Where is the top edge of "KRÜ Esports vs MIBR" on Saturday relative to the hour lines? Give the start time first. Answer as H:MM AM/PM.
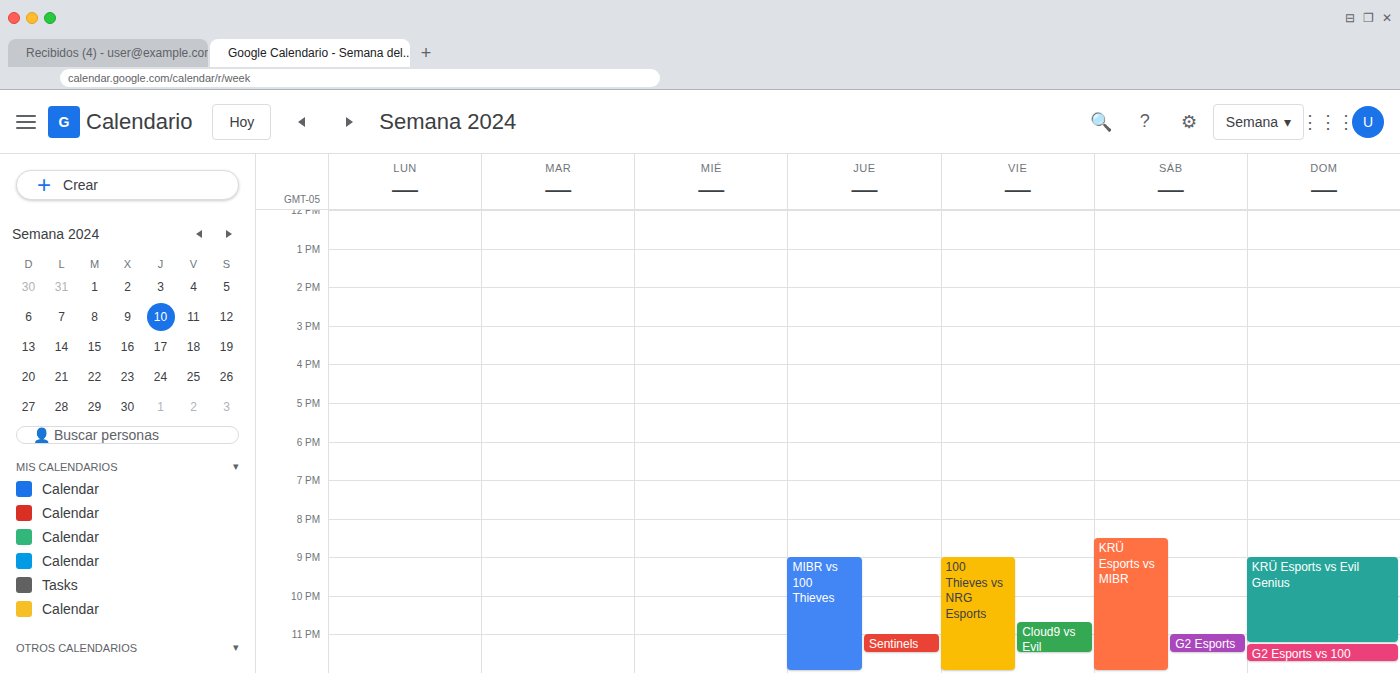
8:30 PM -- halfway between the 8 PM and 9 PM lines.